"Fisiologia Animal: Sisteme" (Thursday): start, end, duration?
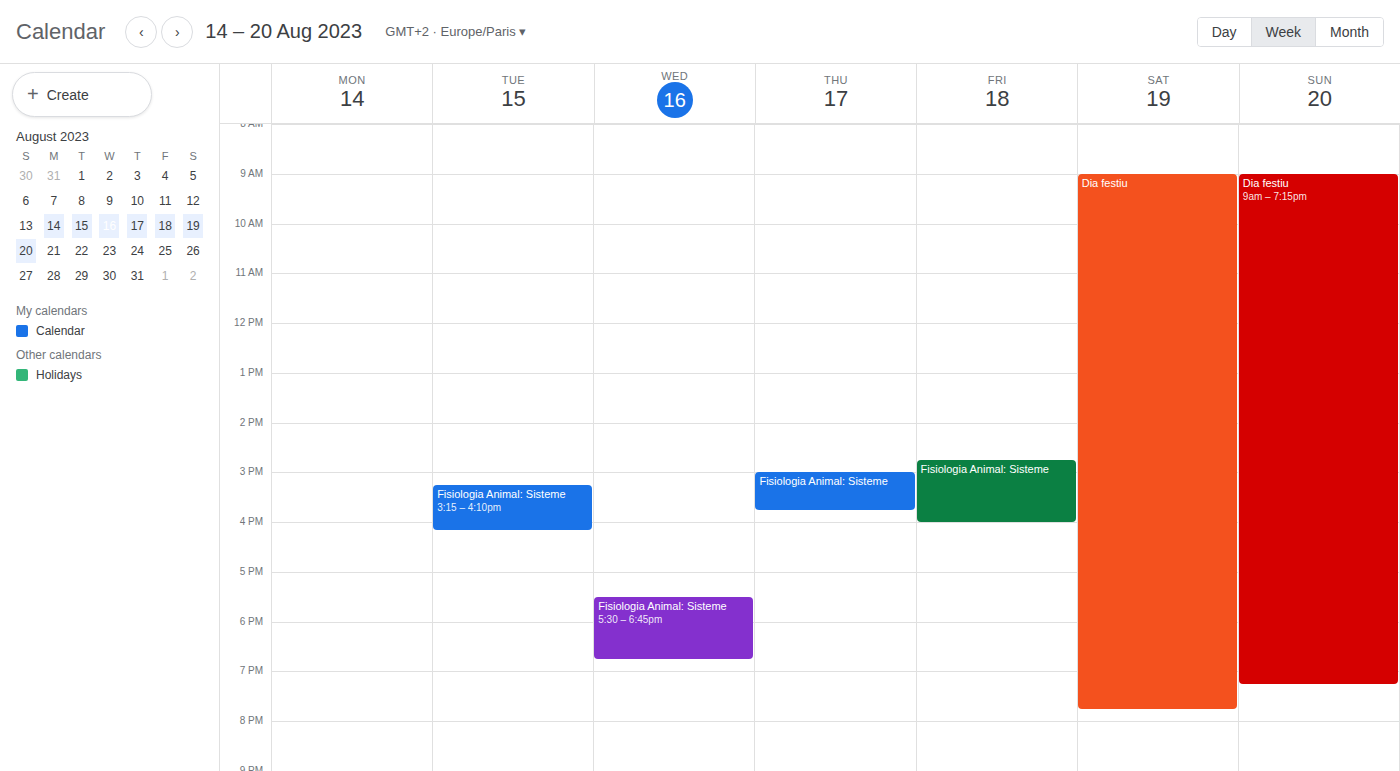
3:00 PM to 3:45 PM, 45 minutes